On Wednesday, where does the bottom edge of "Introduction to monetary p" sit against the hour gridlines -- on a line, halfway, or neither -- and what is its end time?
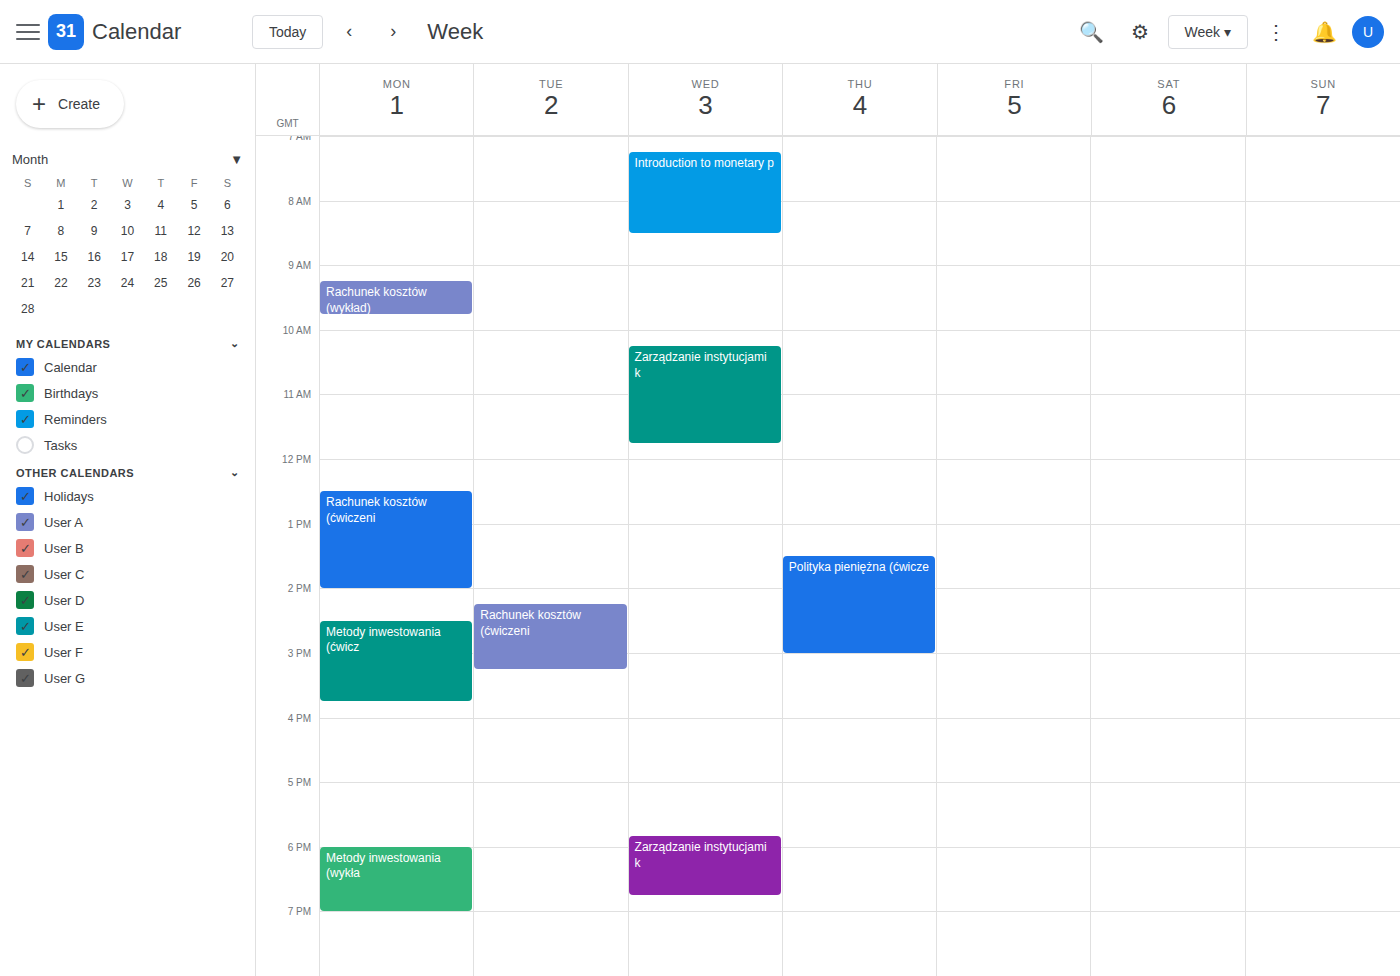
8:30 AM -- halfway between the 8 AM and 9 AM lines.